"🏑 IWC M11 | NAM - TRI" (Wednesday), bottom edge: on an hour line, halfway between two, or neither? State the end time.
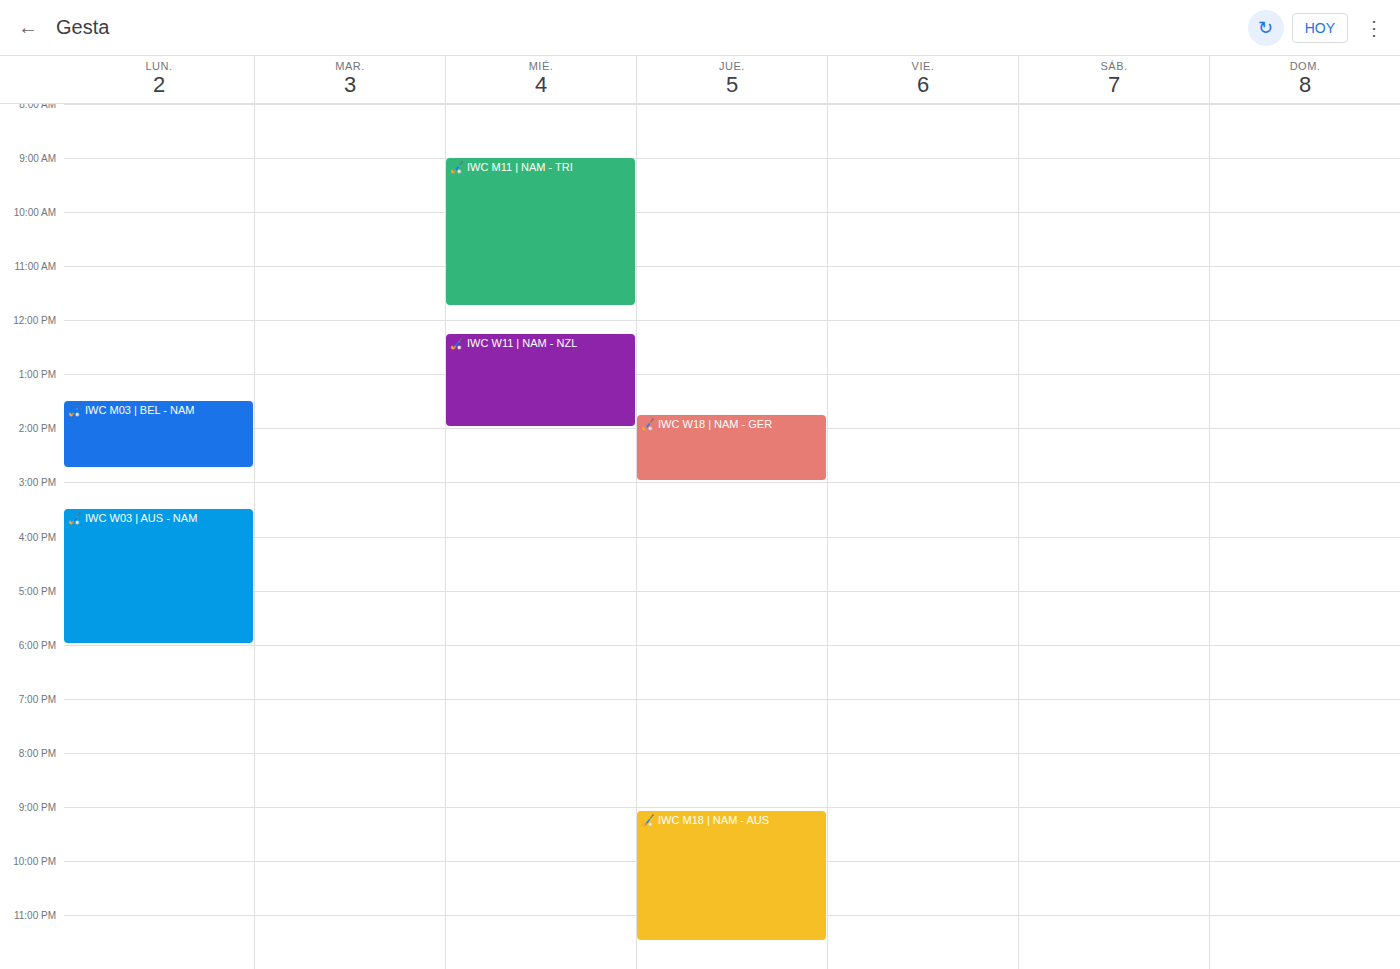
11:45 AM -- neither: three quarters of the way from the 11 AM line to the 12 PM line.